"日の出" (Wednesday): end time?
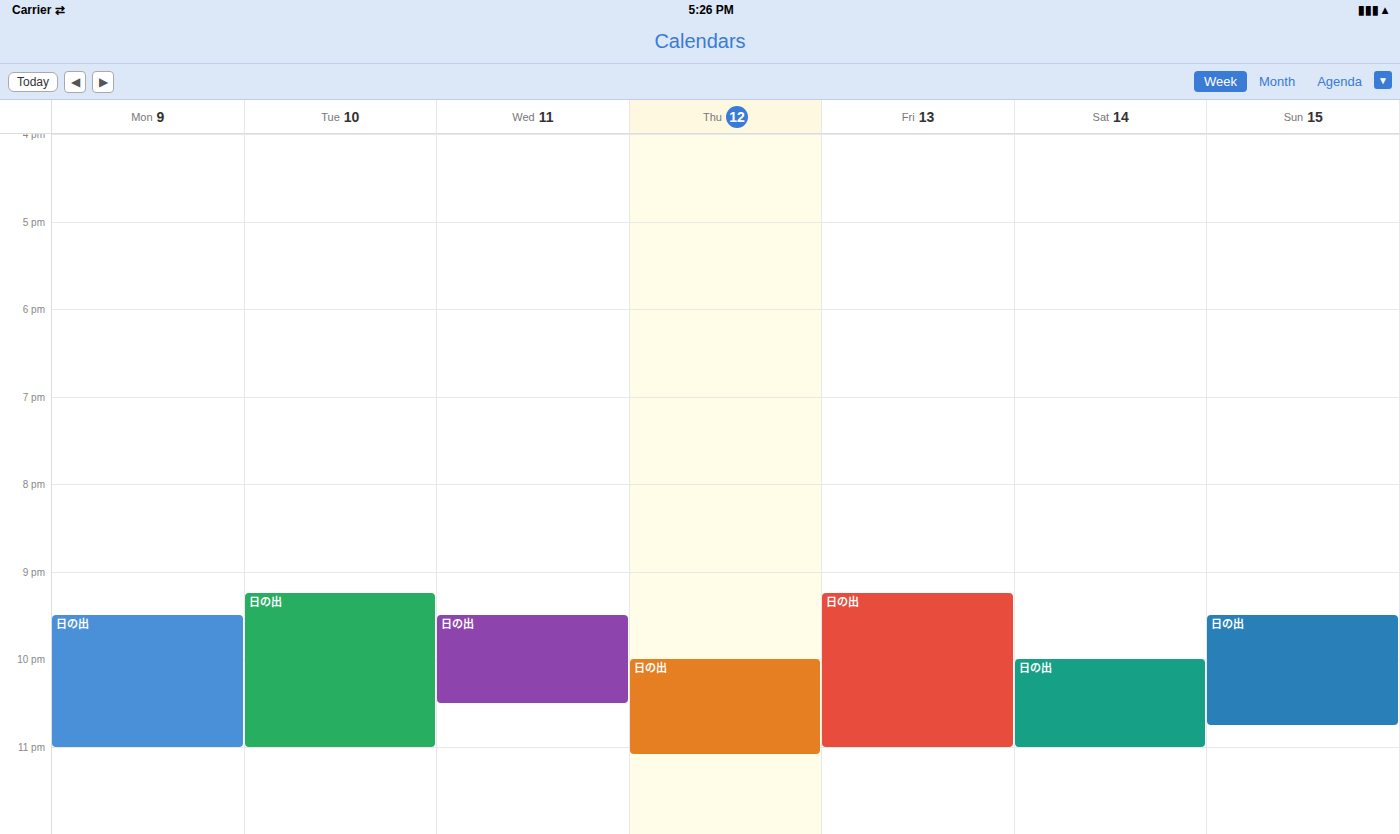
10:30 PM